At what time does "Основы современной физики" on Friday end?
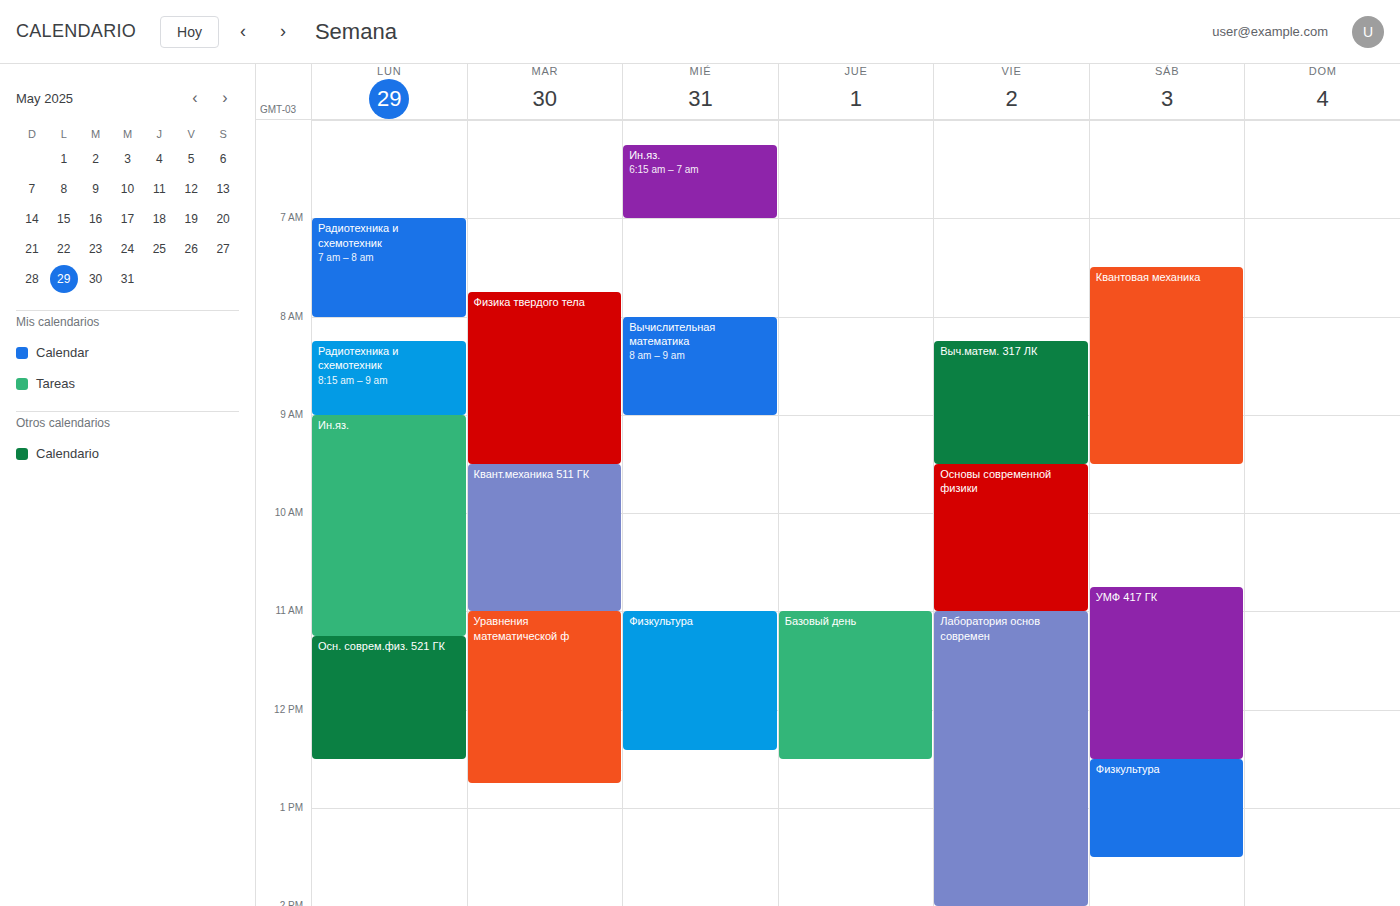
11:00 AM